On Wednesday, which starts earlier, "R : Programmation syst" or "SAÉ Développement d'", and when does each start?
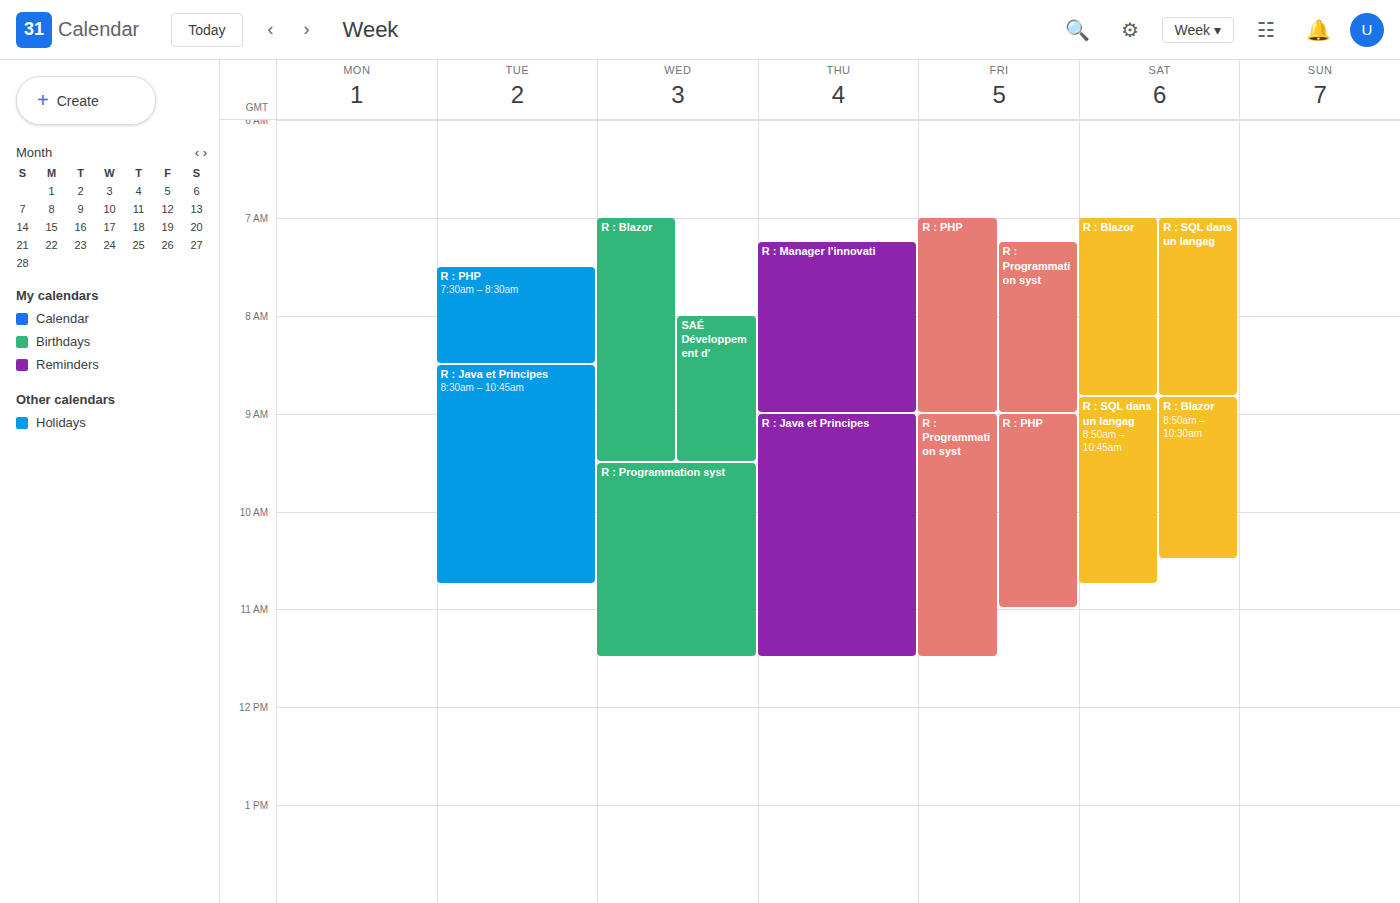
"SAÉ Développement d'" 8:00 AM; "R : Programmation syst" 9:30 AM.